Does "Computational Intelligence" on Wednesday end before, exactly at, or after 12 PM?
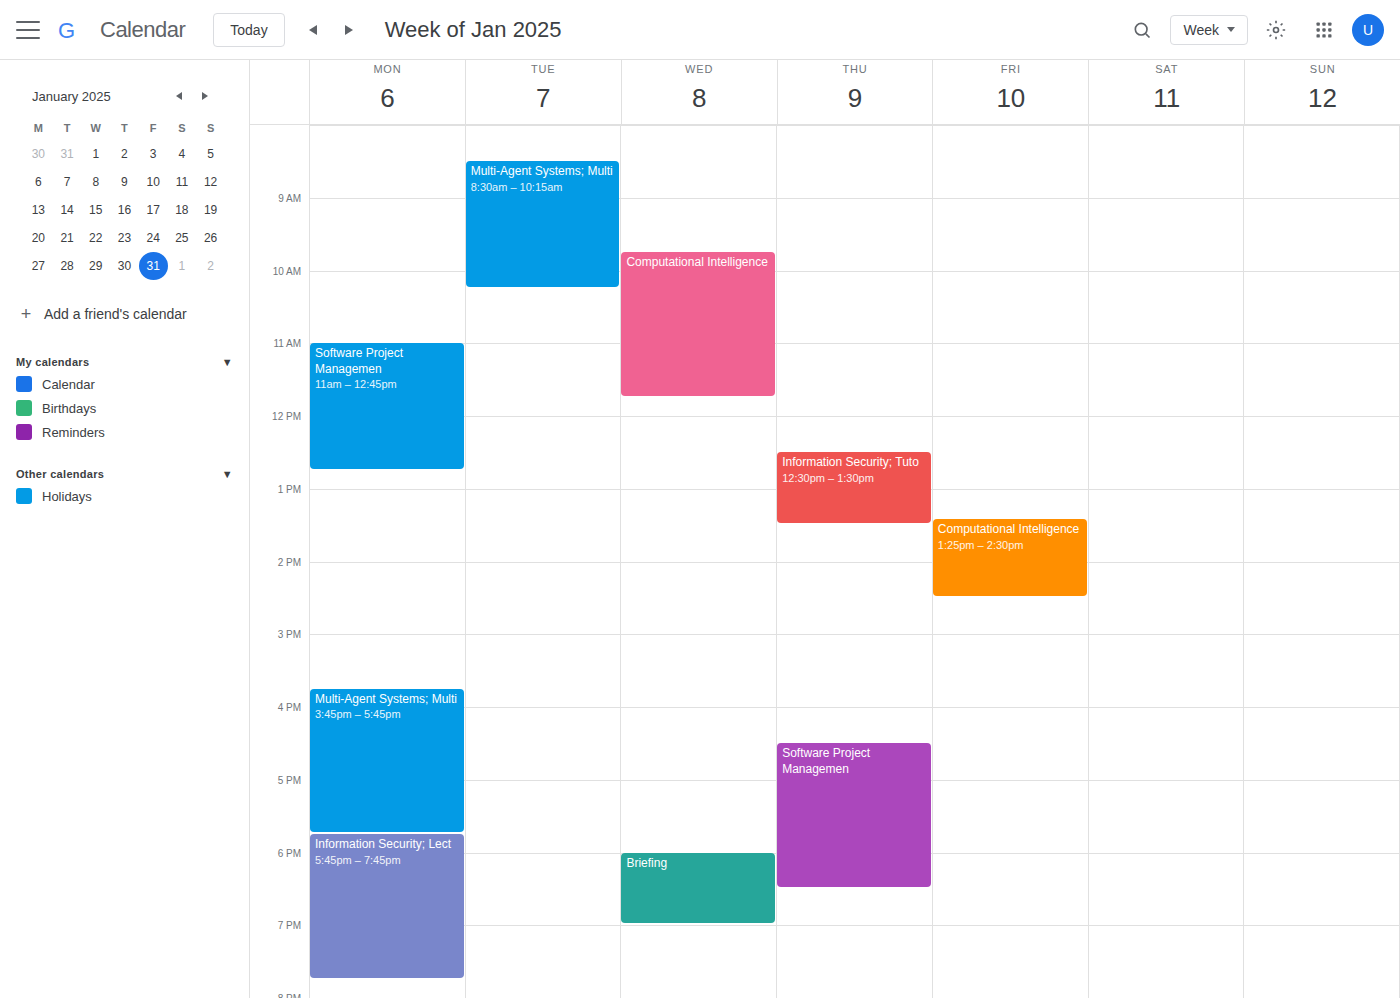
11:45 AM -- before 12 PM, 15 minutes above the 12 PM line.